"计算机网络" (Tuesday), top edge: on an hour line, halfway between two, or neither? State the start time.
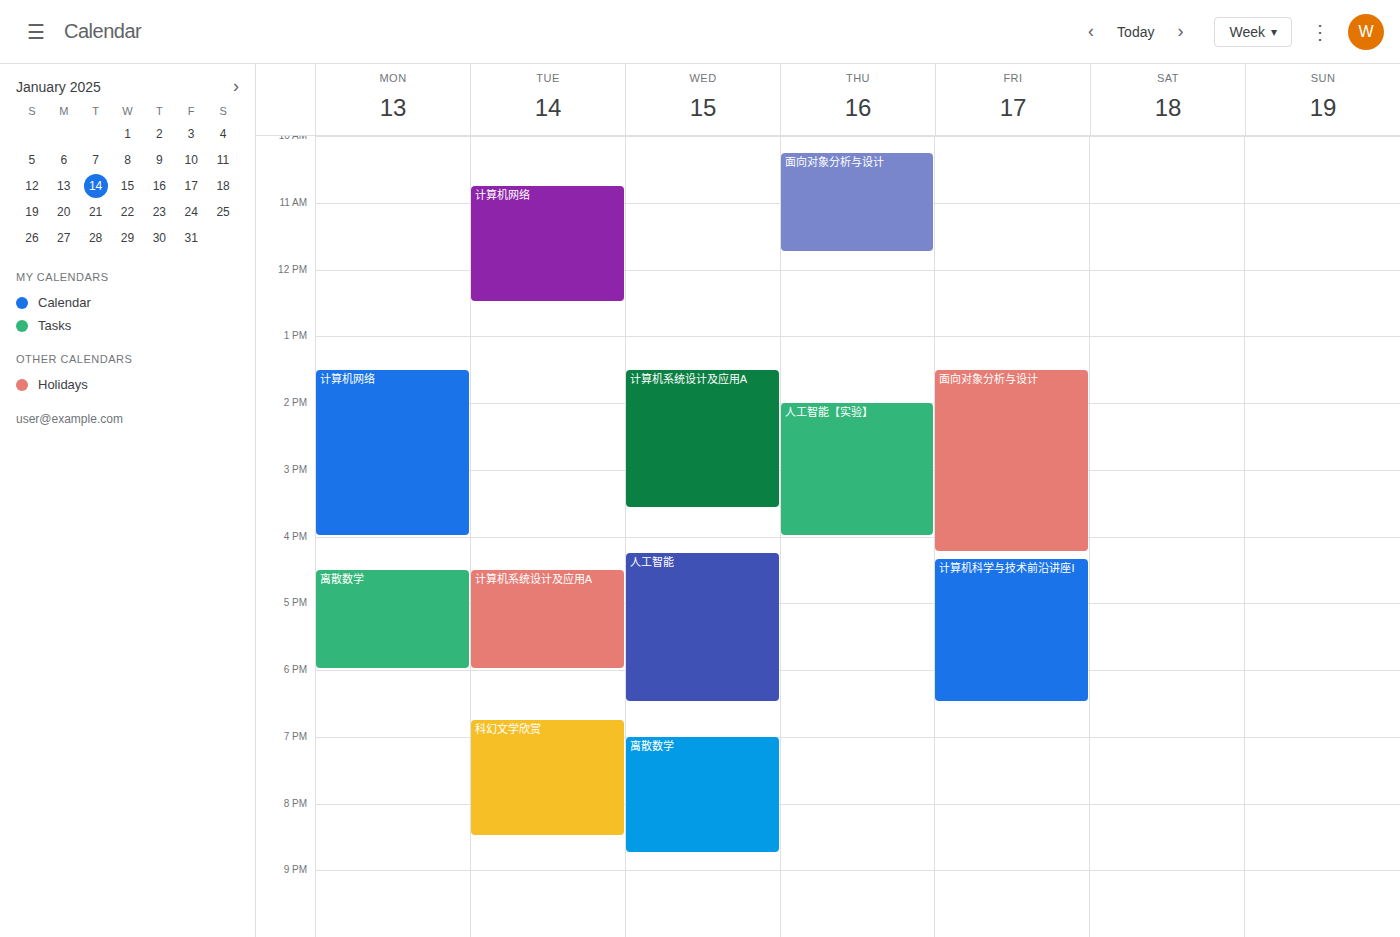
10:45 AM -- neither: three quarters of the way from the 10 AM line to the 11 AM line.